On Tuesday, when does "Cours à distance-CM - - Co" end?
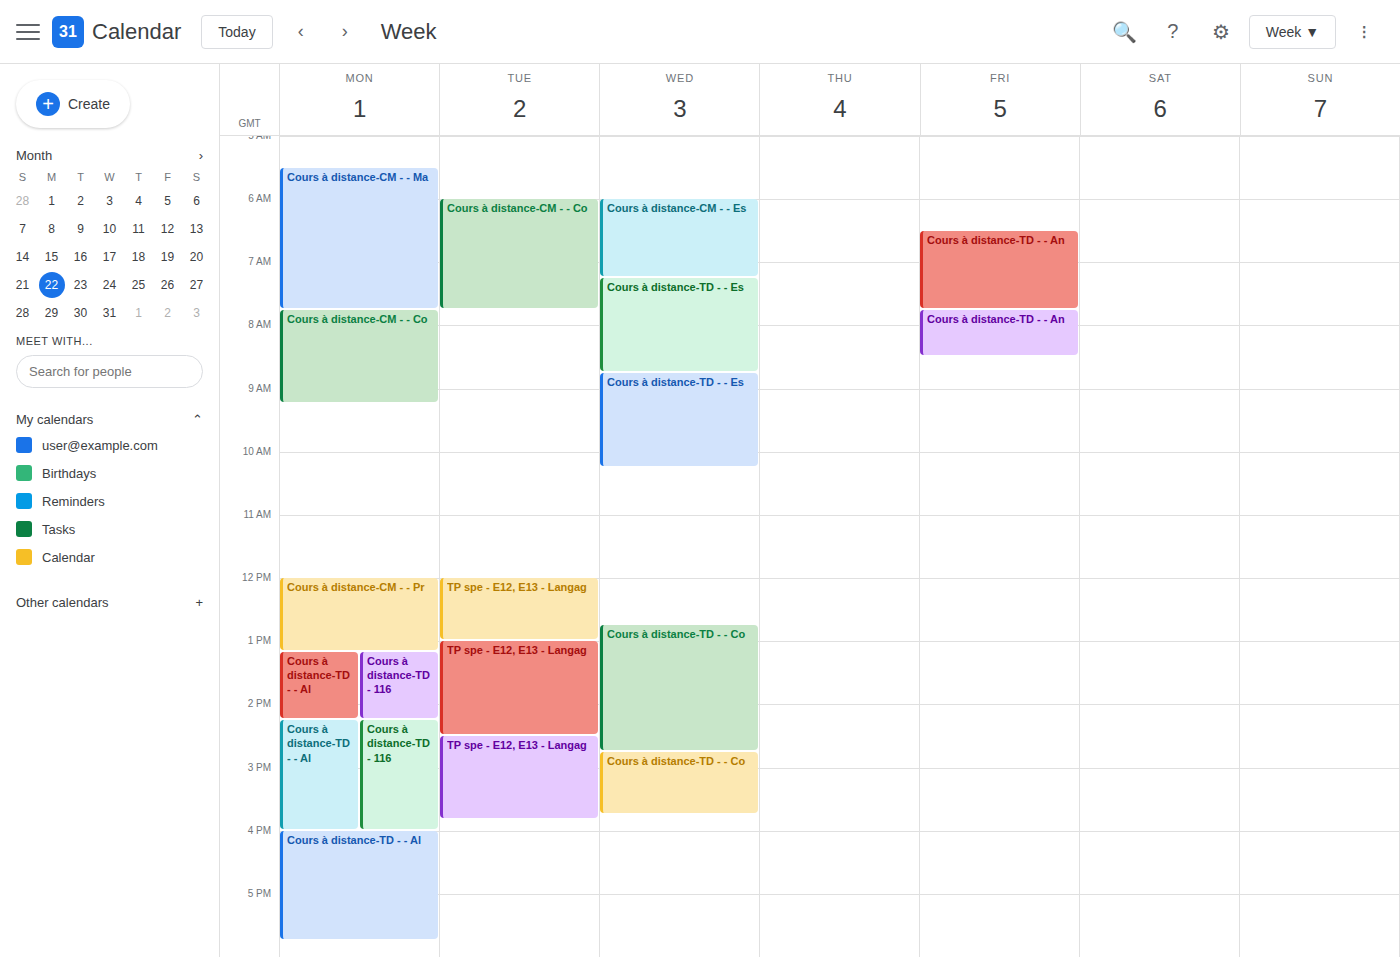
7:45 AM